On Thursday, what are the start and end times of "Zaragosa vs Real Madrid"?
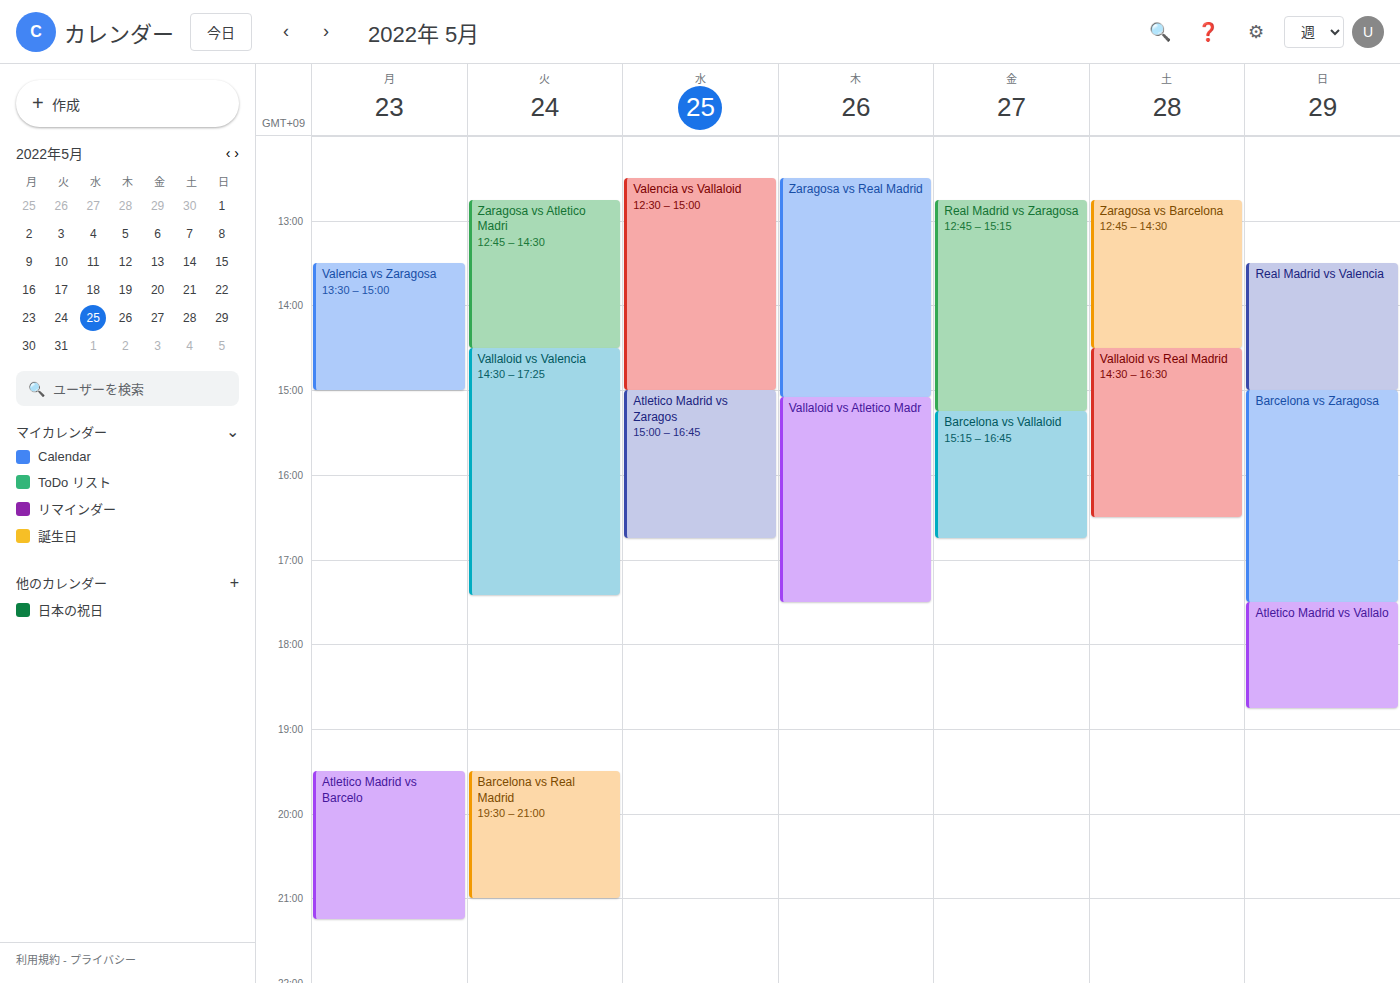
12:30 PM to 3:05 PM